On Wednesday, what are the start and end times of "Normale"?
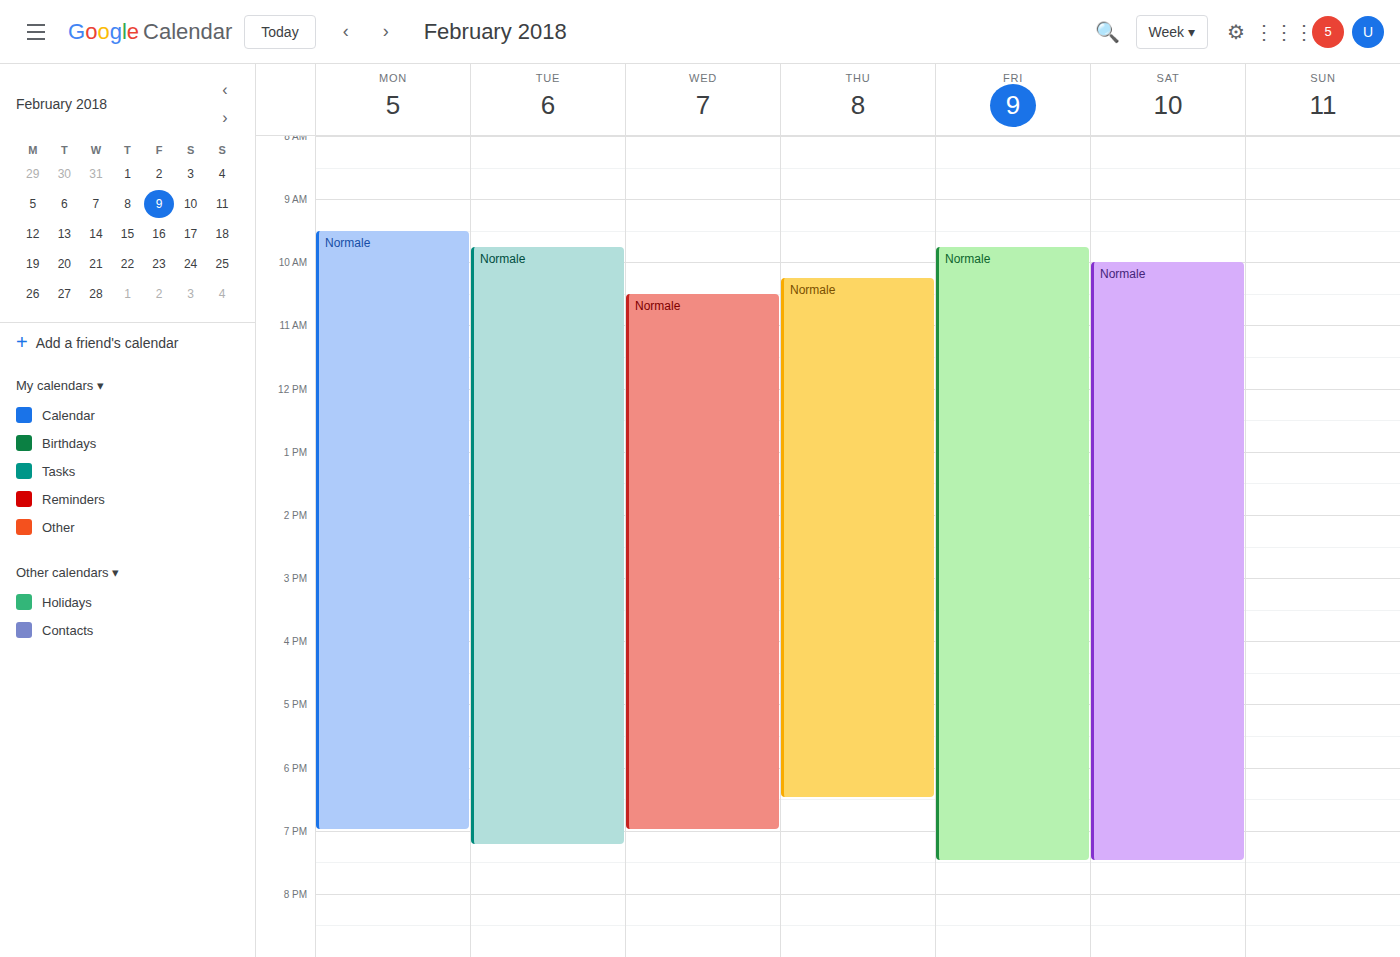
10:30 AM to 7:00 PM